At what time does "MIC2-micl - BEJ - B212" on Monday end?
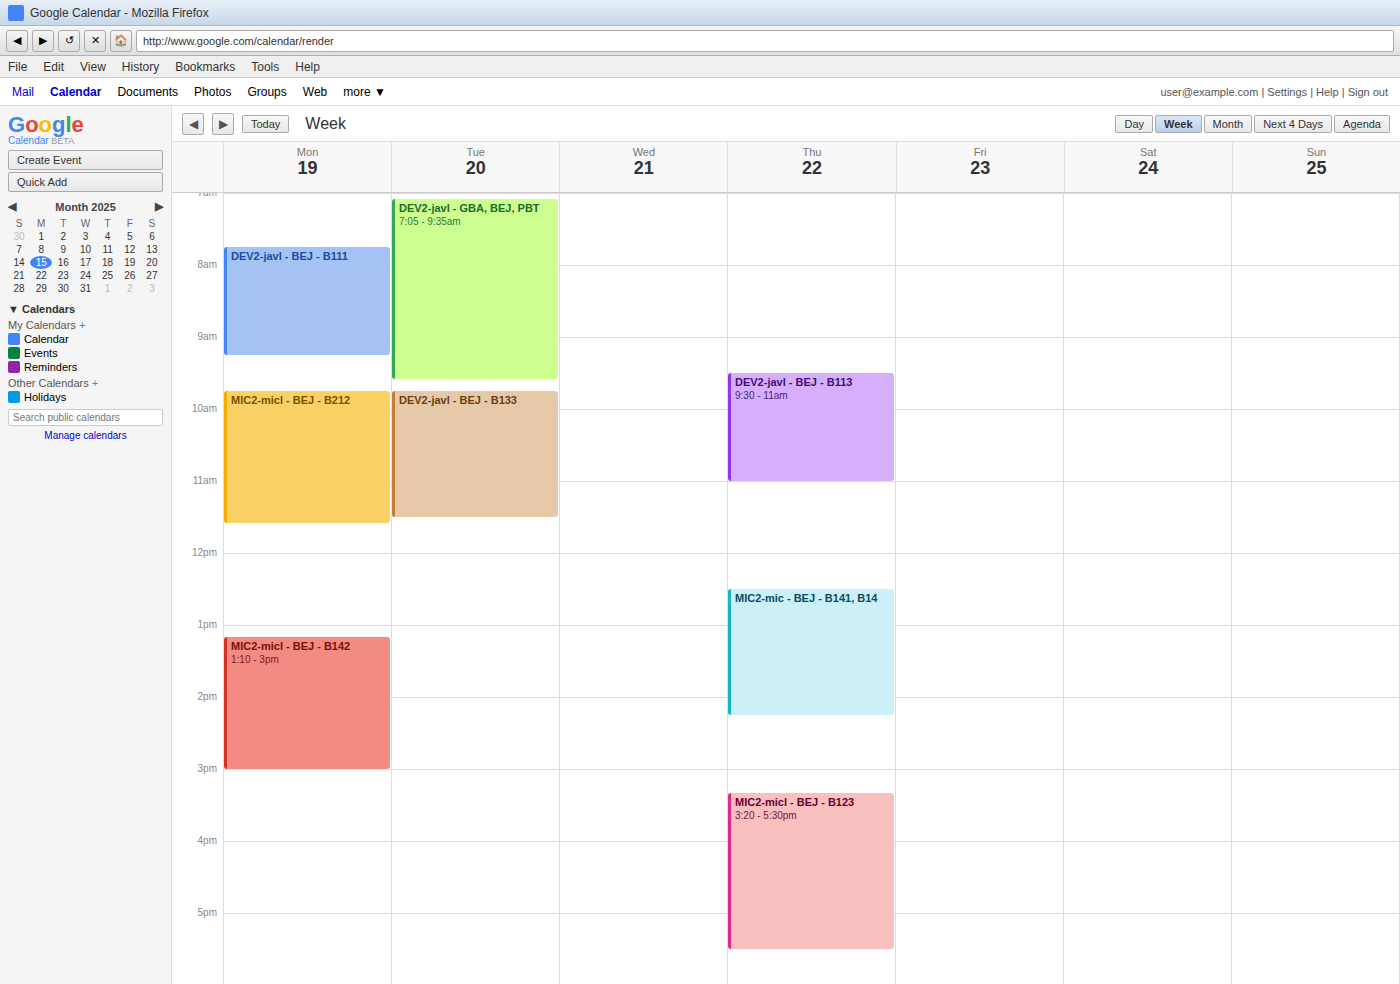
11:35 AM